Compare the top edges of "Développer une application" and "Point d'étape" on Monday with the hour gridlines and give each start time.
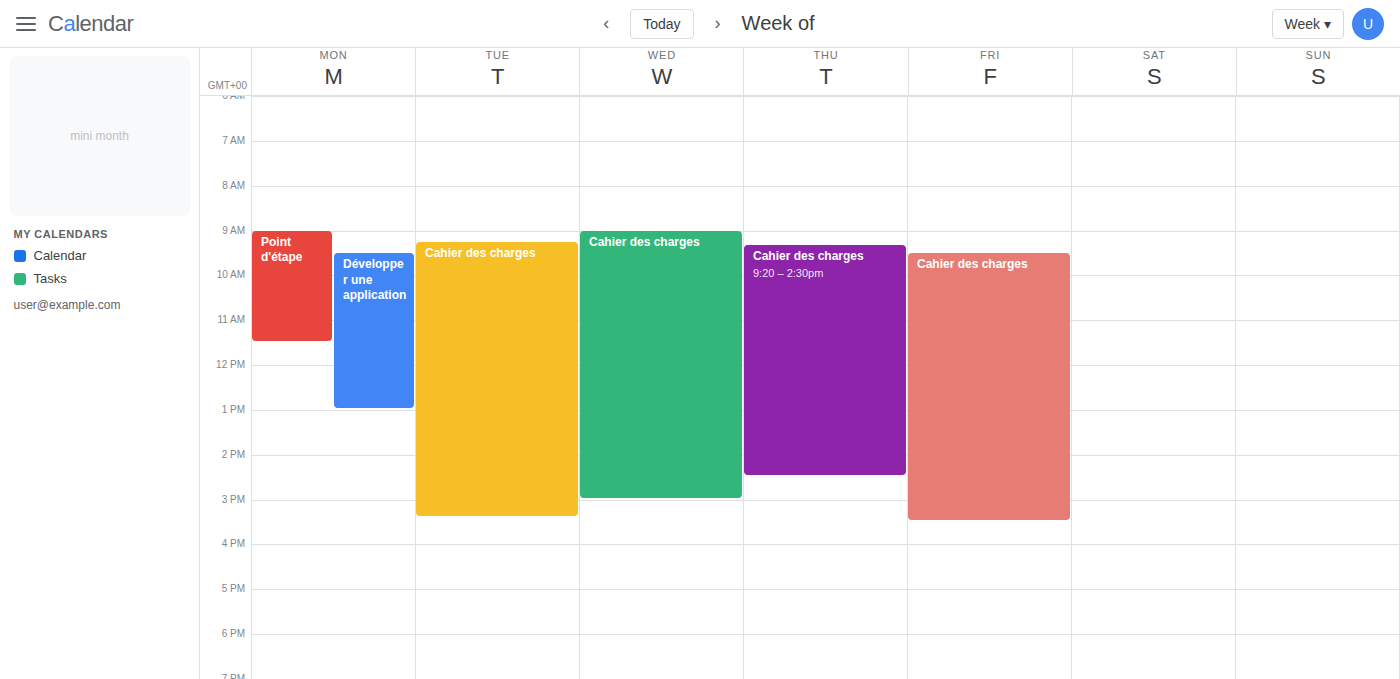
"Développer une application": 9:30 AM, halfway between the 9 AM and 10 AM lines. "Point d'étape": 9:00 AM, exactly on the 9 AM line.